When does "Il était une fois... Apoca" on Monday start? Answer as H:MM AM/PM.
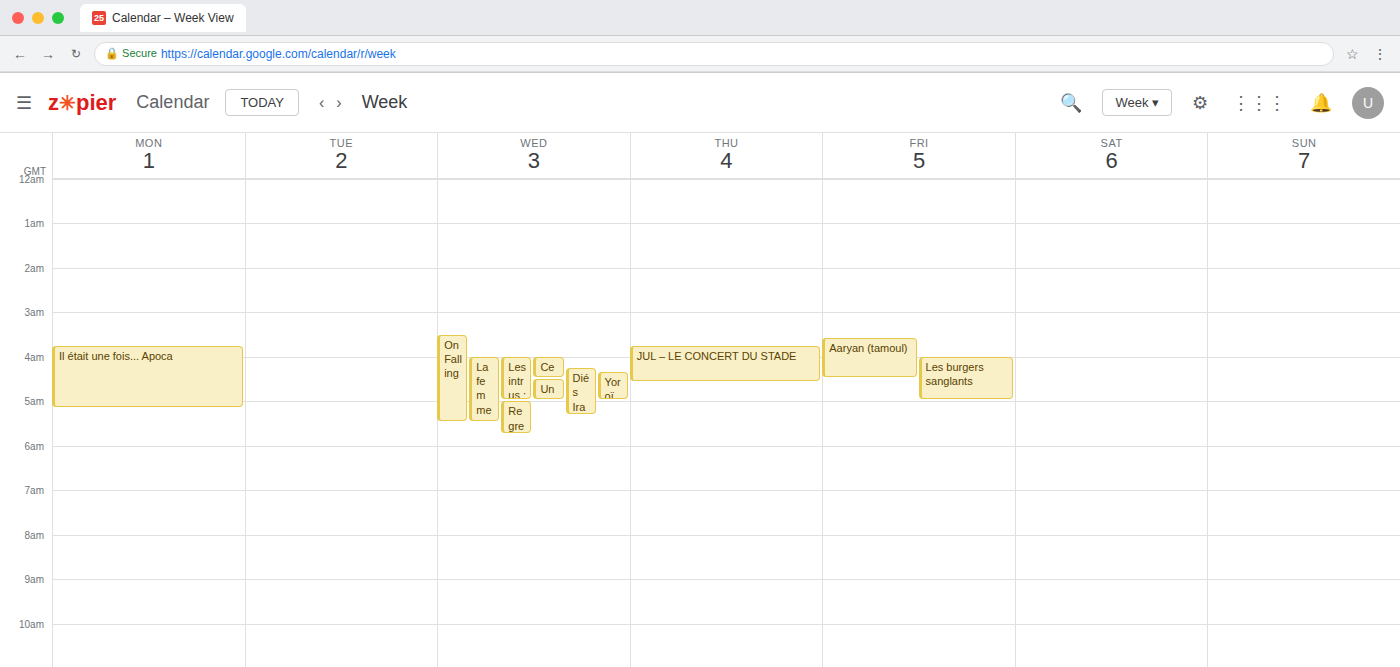
3:45 AM